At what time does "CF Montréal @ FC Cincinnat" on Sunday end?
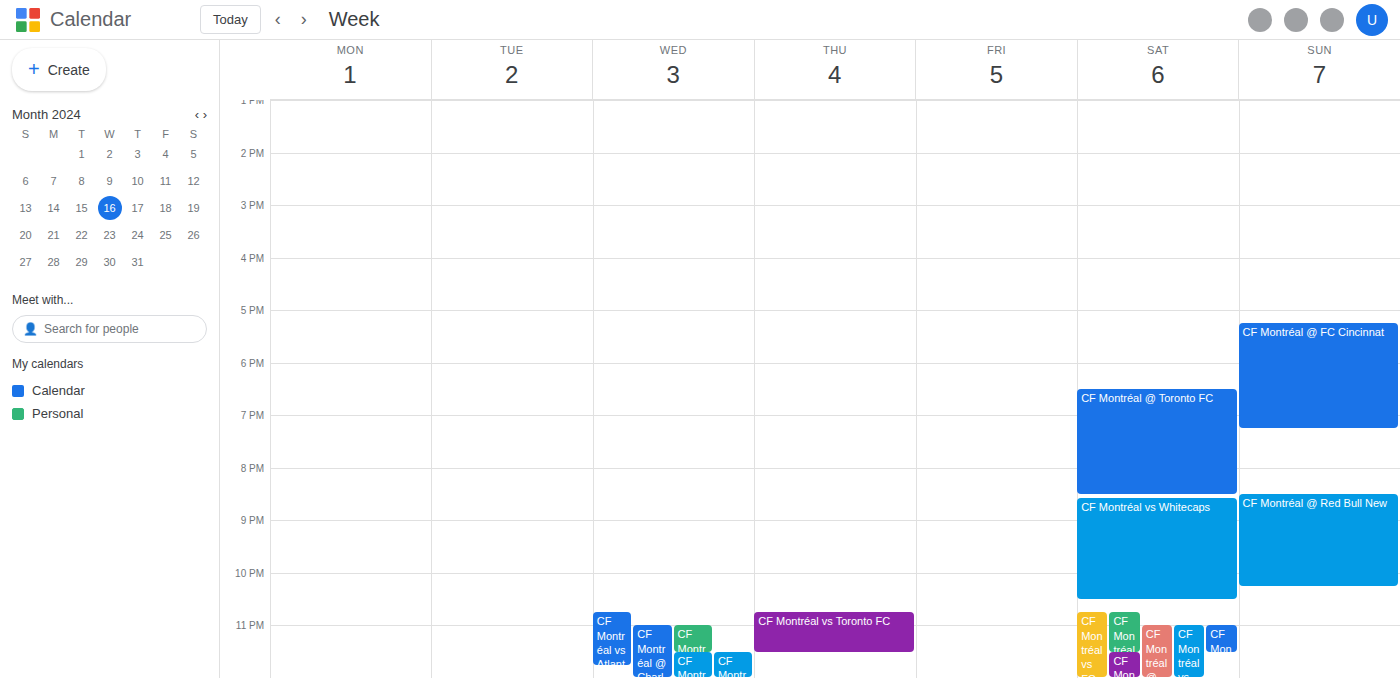
7:15 PM